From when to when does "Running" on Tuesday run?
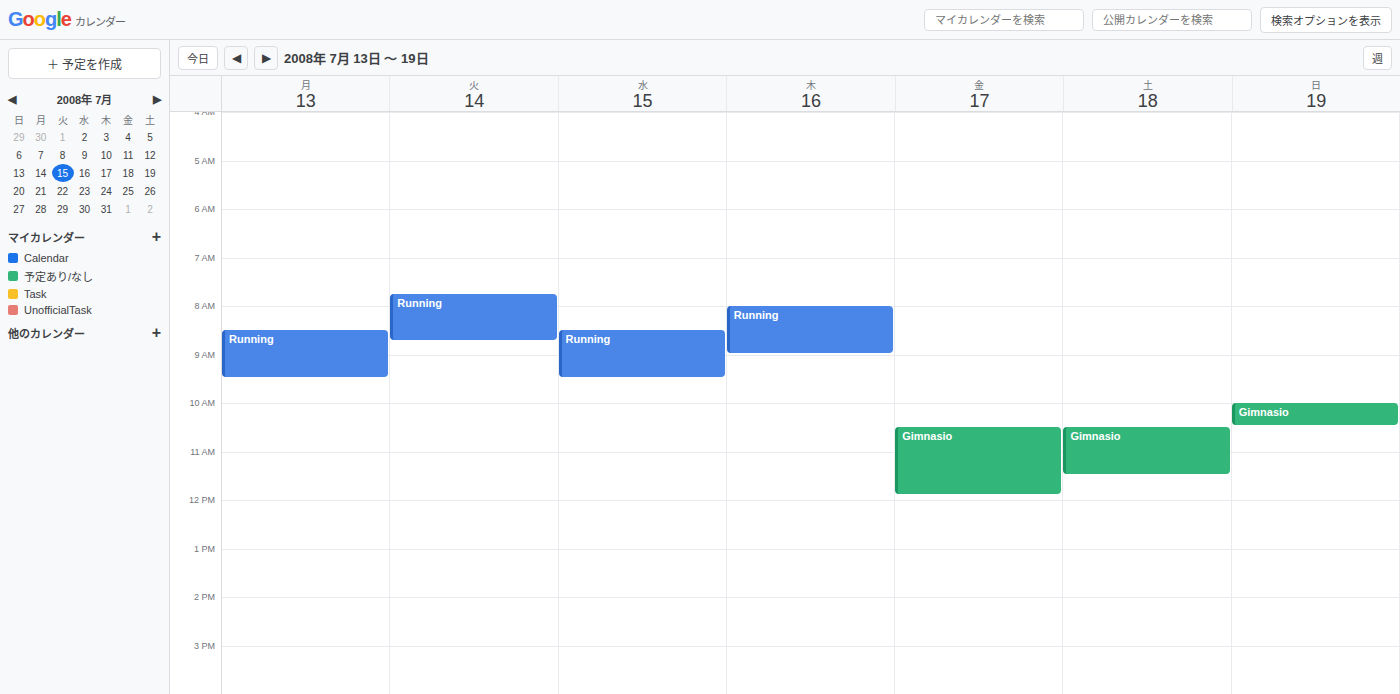
7:45 AM to 8:45 AM